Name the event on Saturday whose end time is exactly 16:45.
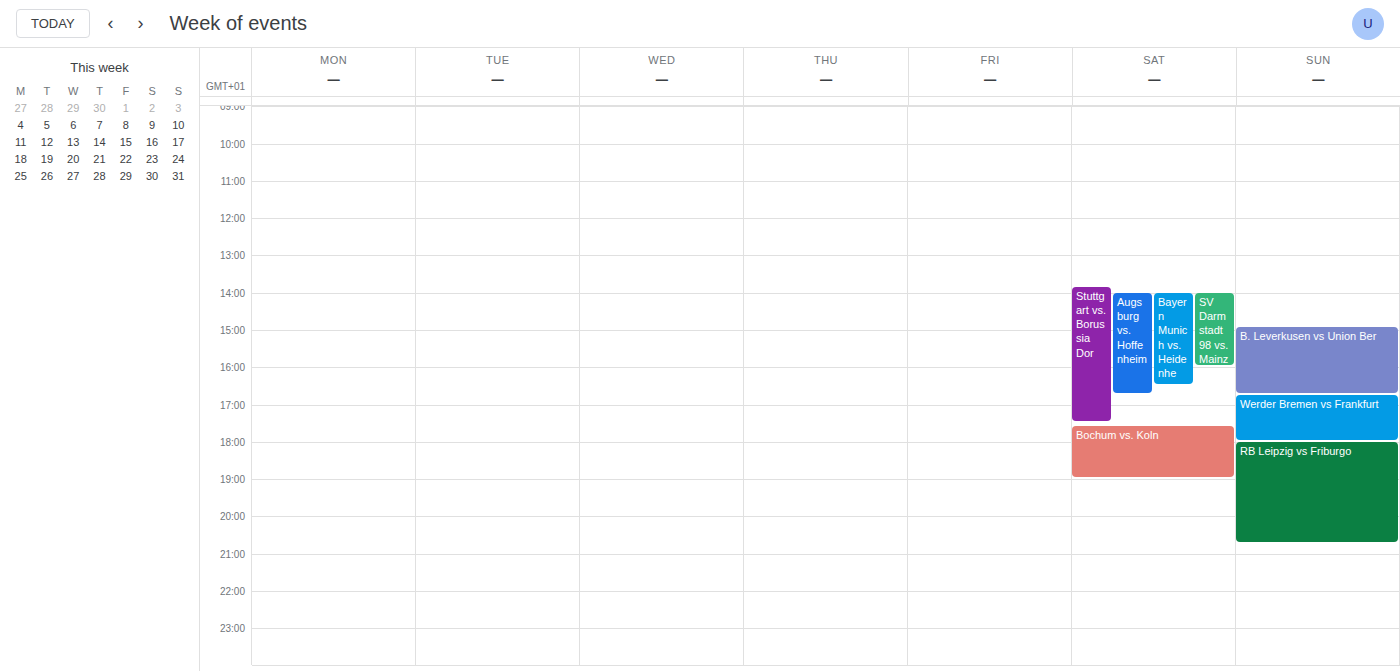
"Augsburg vs. Hoffenheim"